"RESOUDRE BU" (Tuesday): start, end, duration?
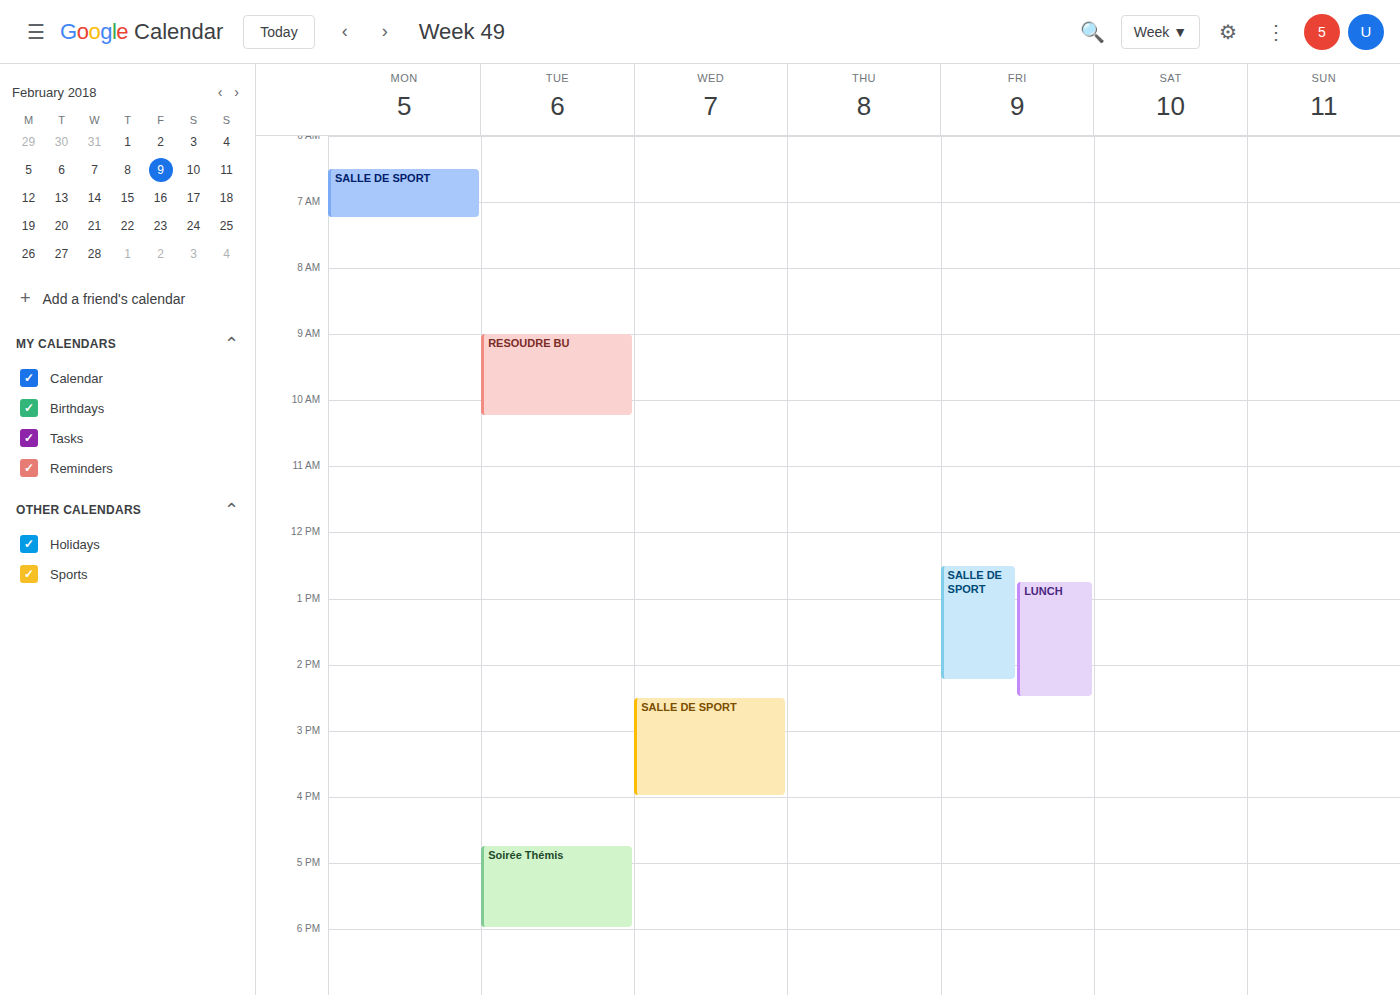
9:00 AM to 10:15 AM, 1 hour 15 minutes